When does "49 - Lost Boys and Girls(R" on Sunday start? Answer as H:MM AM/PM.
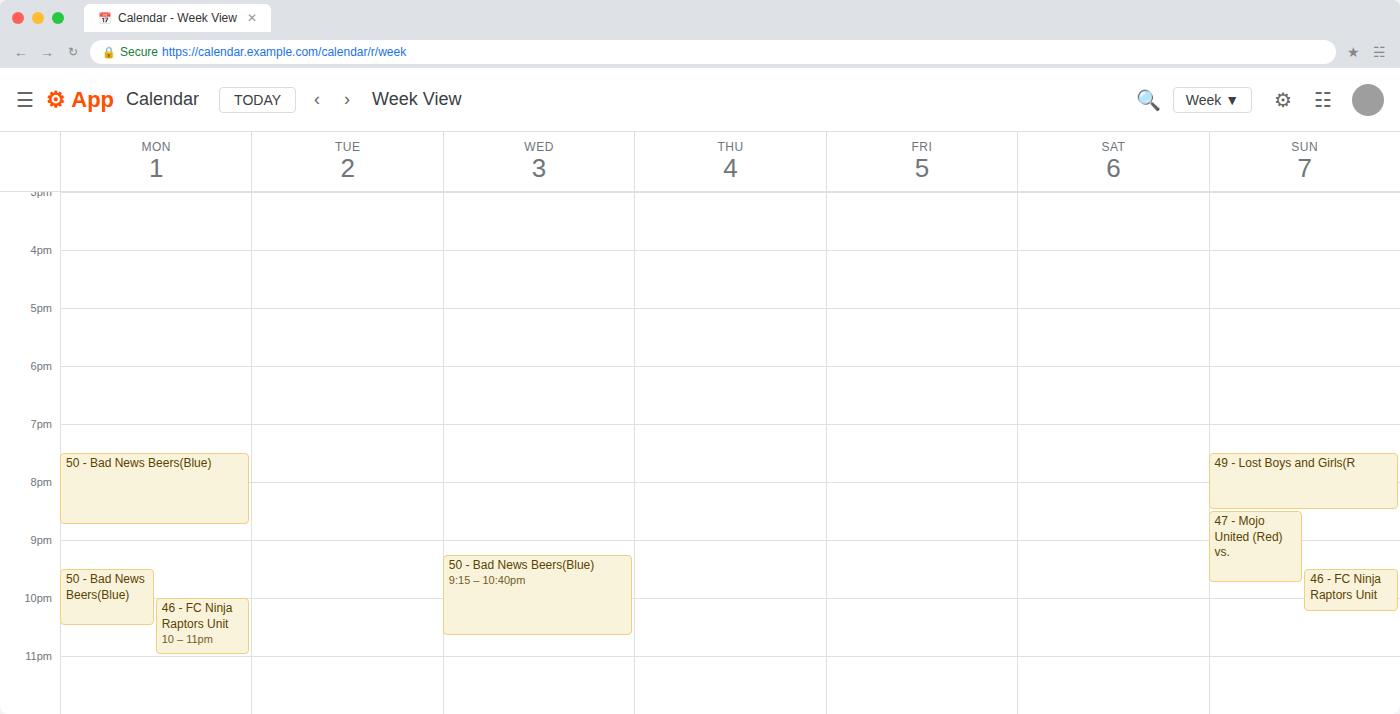
7:30 PM